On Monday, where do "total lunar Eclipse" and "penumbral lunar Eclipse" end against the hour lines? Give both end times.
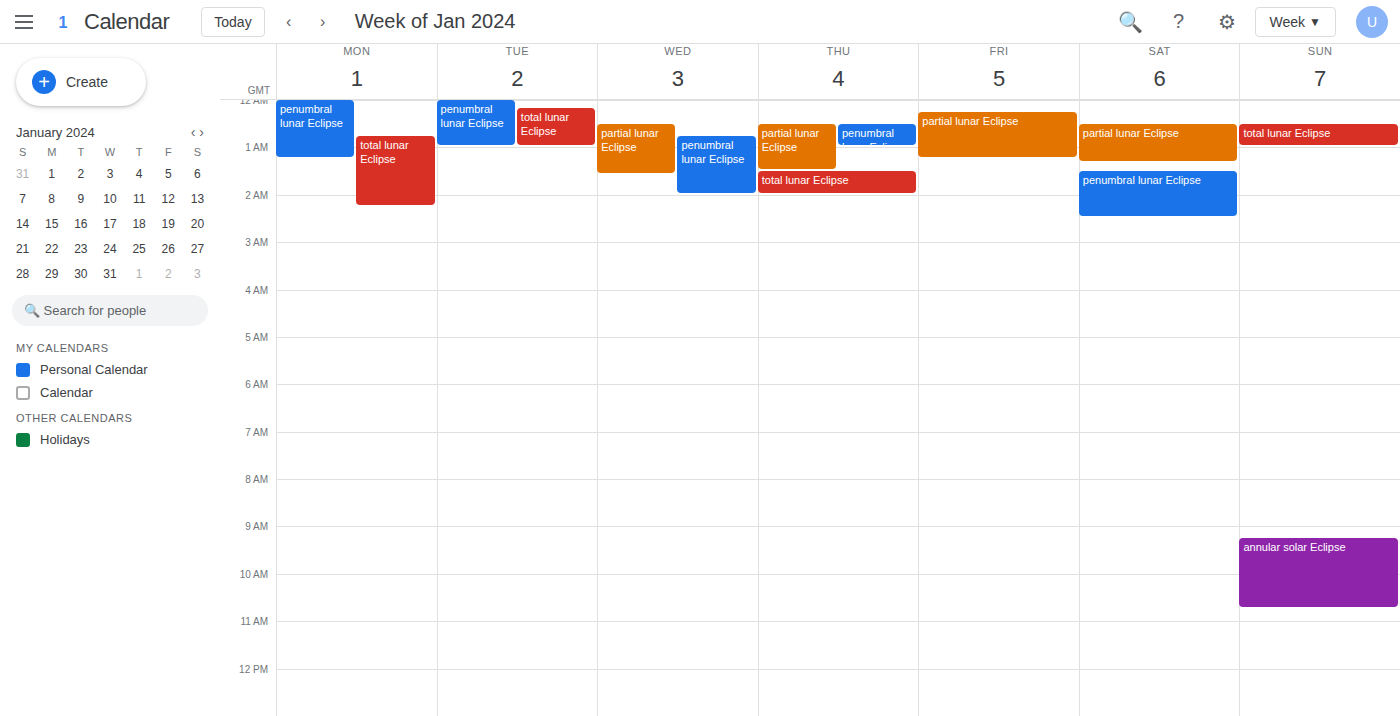
"total lunar Eclipse": 2:15 AM, neither: a quarter of the way from the 2 AM line to the 3 AM line. "penumbral lunar Eclipse": 1:15 AM, neither: a quarter of the way from the 1 AM line to the 2 AM line.